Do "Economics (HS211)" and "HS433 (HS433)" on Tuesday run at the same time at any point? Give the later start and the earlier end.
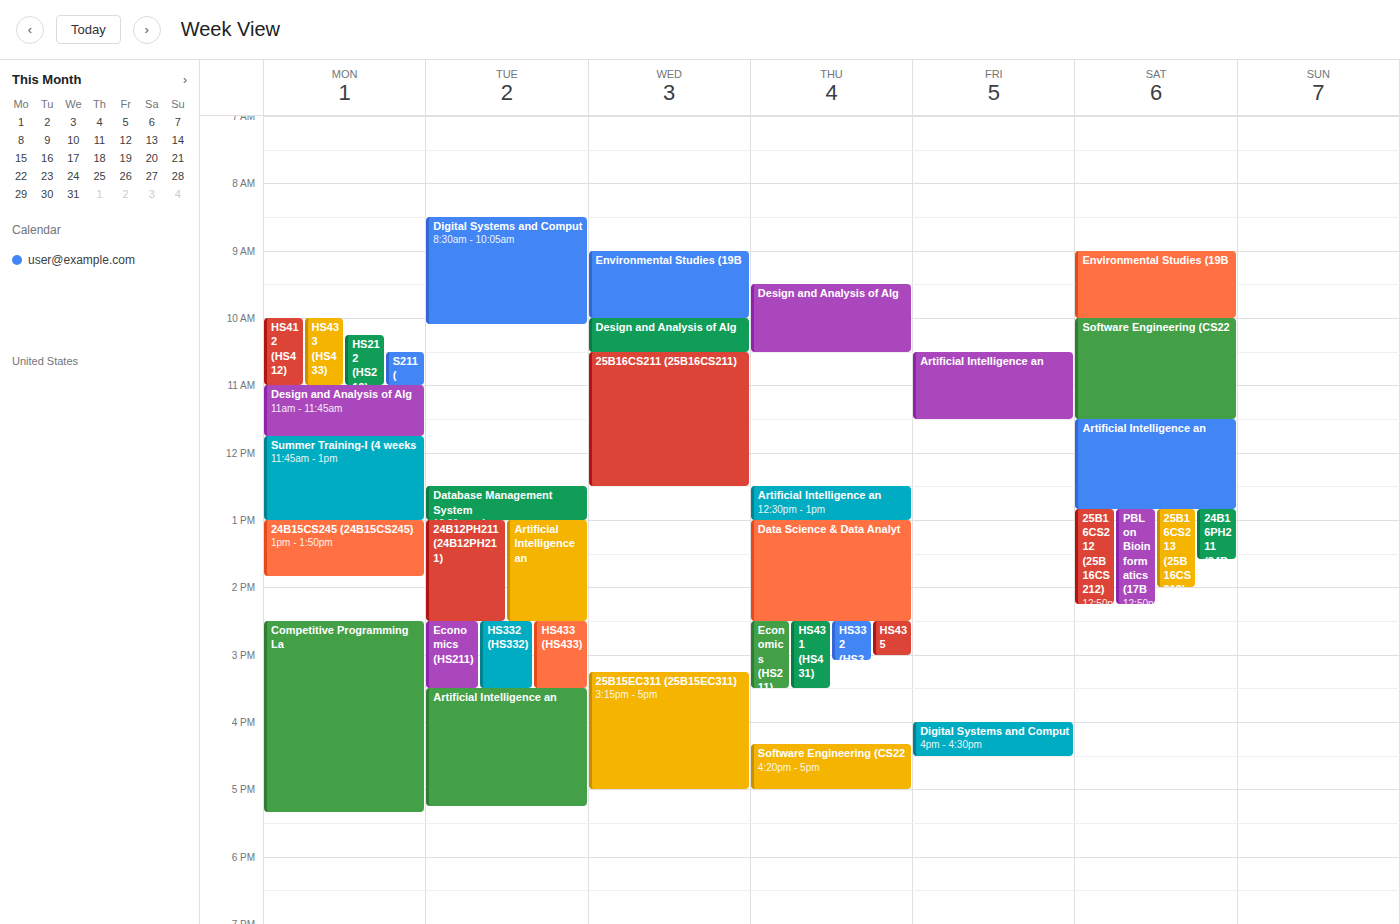
"Economics (HS211)" runs 2:30 PM to 3:30 PM, inside "HS433 (HS433)" -- they overlap.